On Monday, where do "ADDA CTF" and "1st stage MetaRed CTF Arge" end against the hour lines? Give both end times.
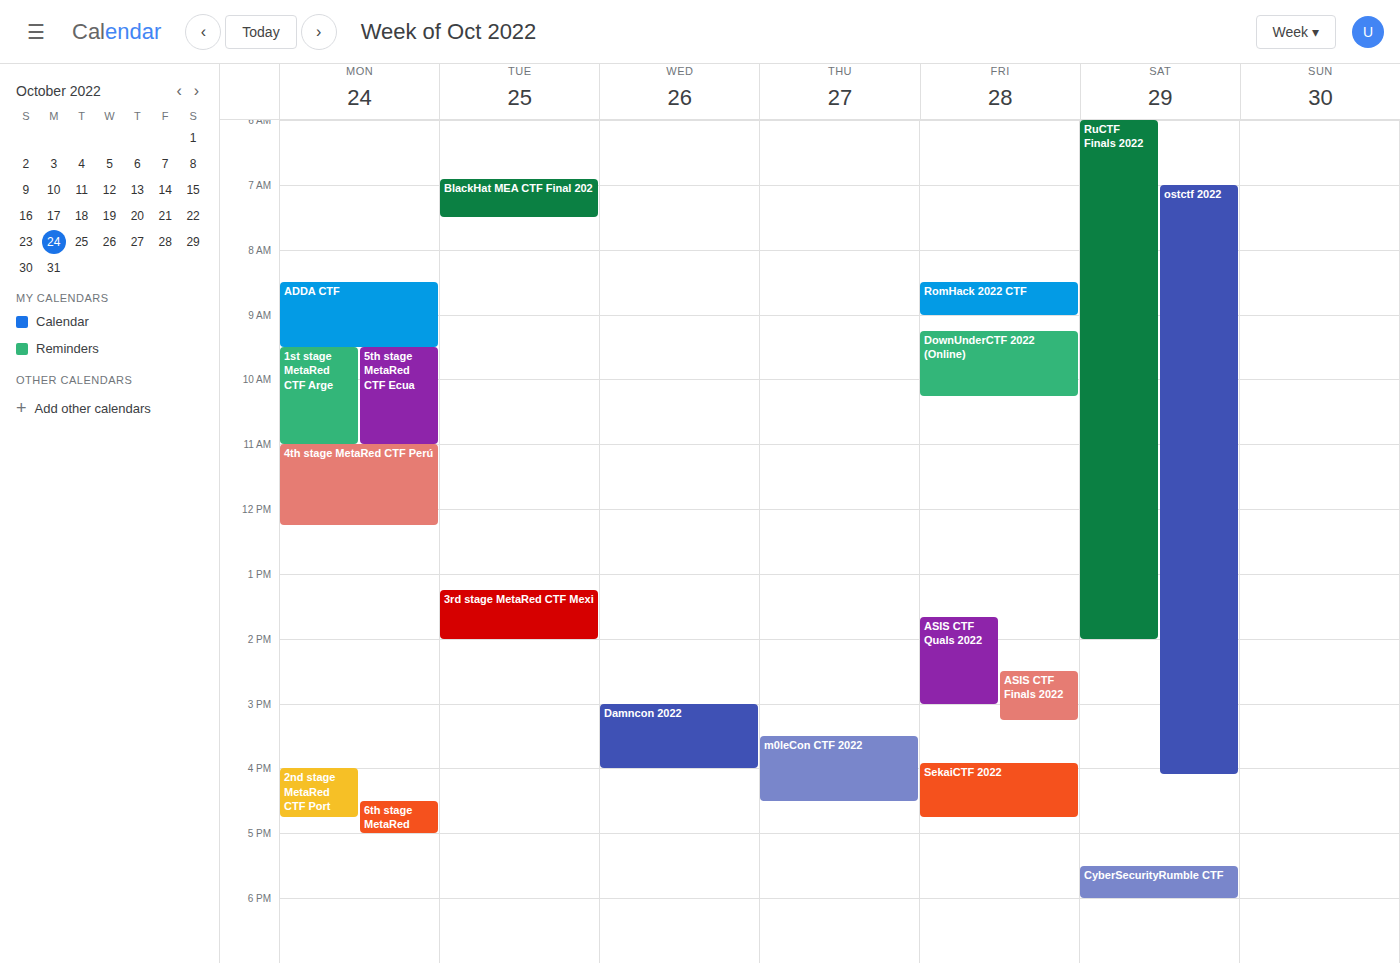
"ADDA CTF": 9:30 AM, halfway between the 9 AM and 10 AM lines. "1st stage MetaRed CTF Arge": 11:00 AM, exactly on the 11 AM line.